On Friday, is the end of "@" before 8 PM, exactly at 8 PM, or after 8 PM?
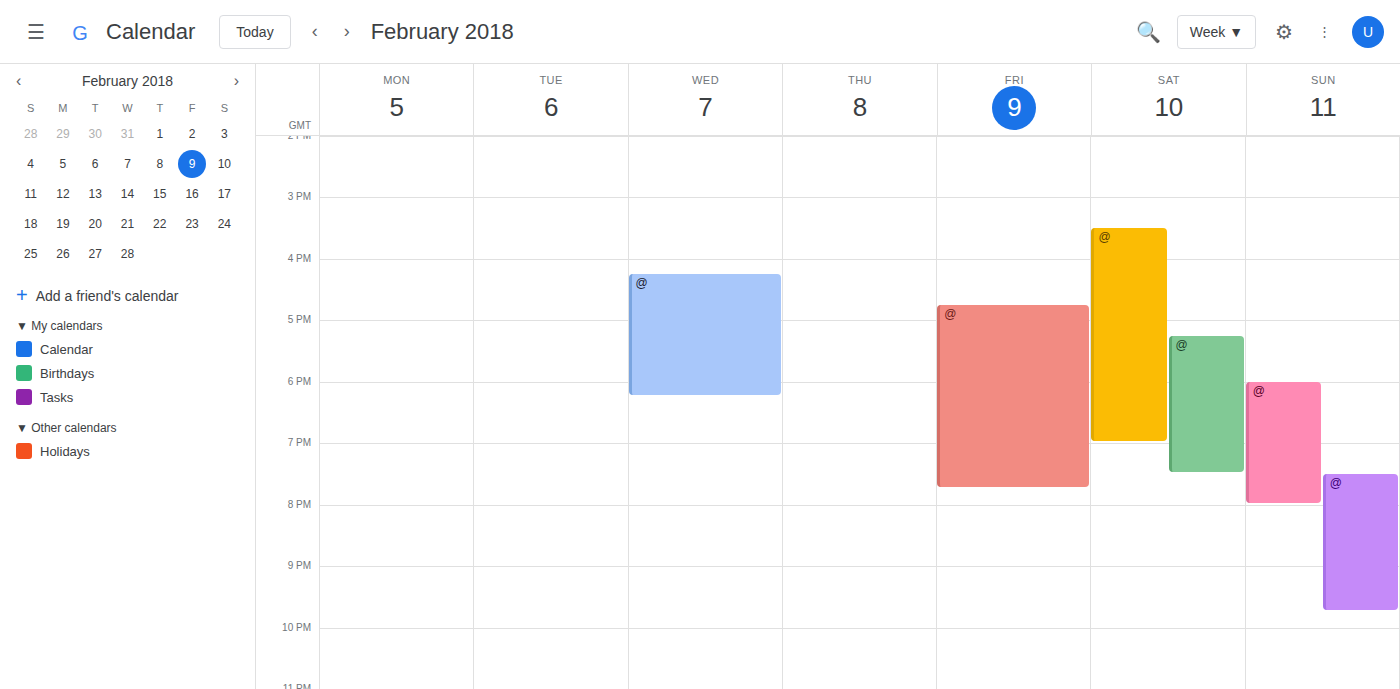
7:45 PM -- before 8 PM, 15 minutes above the 8 PM line.